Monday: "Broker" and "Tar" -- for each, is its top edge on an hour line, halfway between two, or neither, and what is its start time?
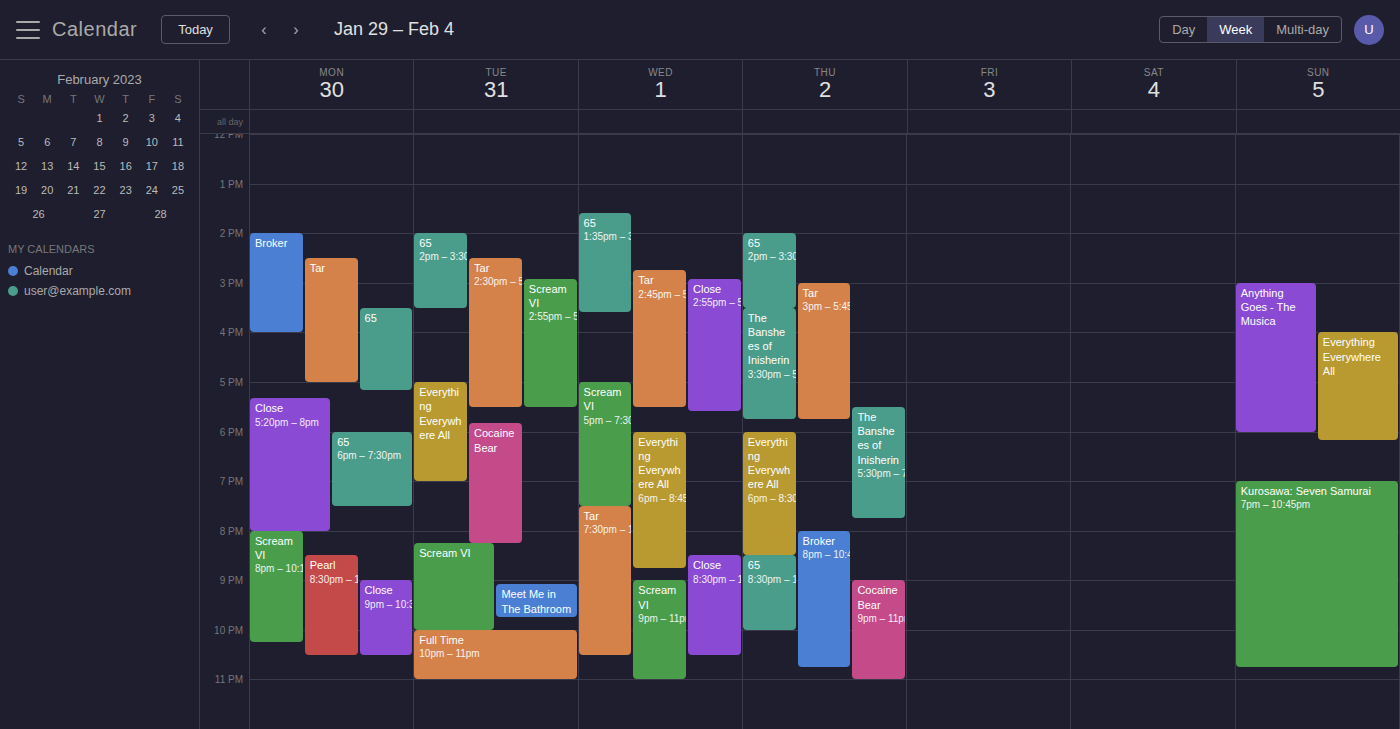
"Broker": 2:00 PM, exactly on the 2 PM line. "Tar": 2:30 PM, halfway between the 2 PM and 3 PM lines.